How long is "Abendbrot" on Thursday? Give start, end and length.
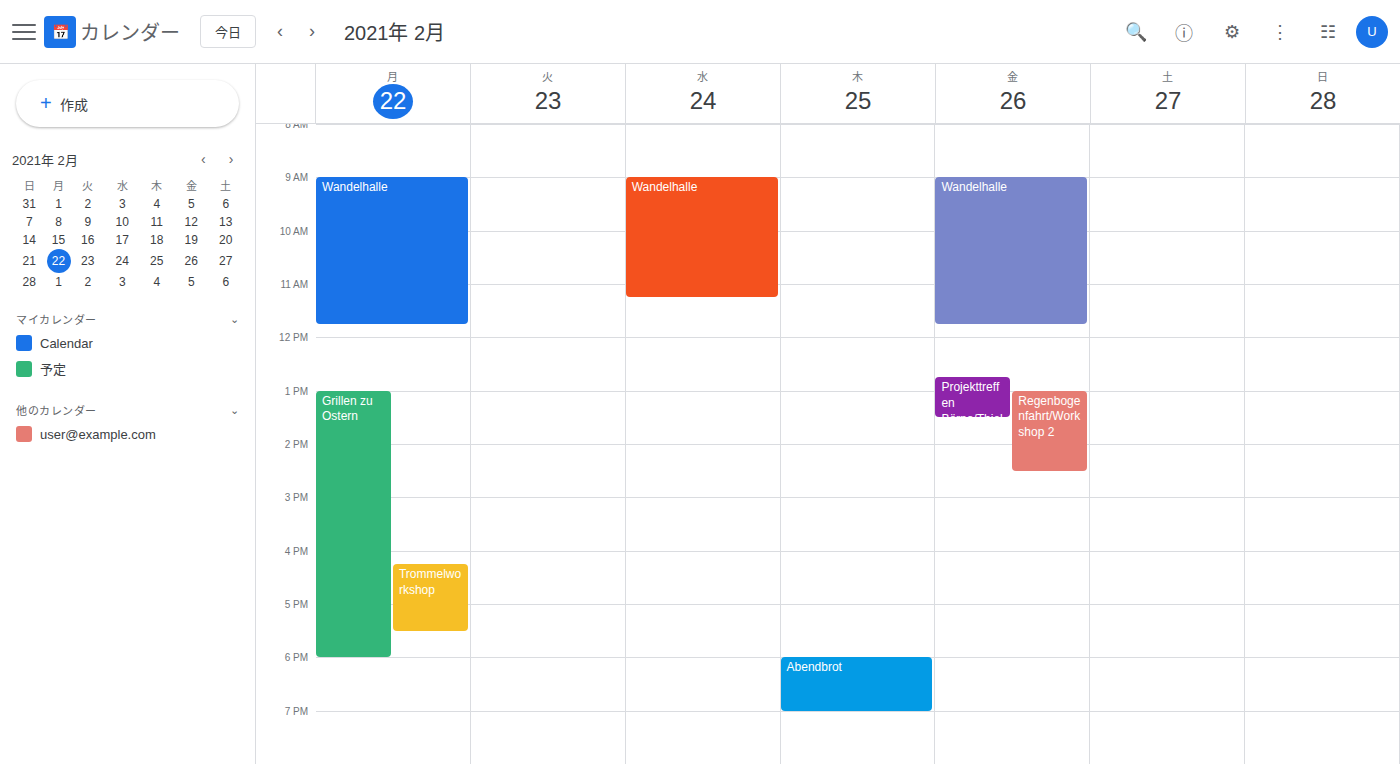
6:00 PM to 7:00 PM, 1 hour